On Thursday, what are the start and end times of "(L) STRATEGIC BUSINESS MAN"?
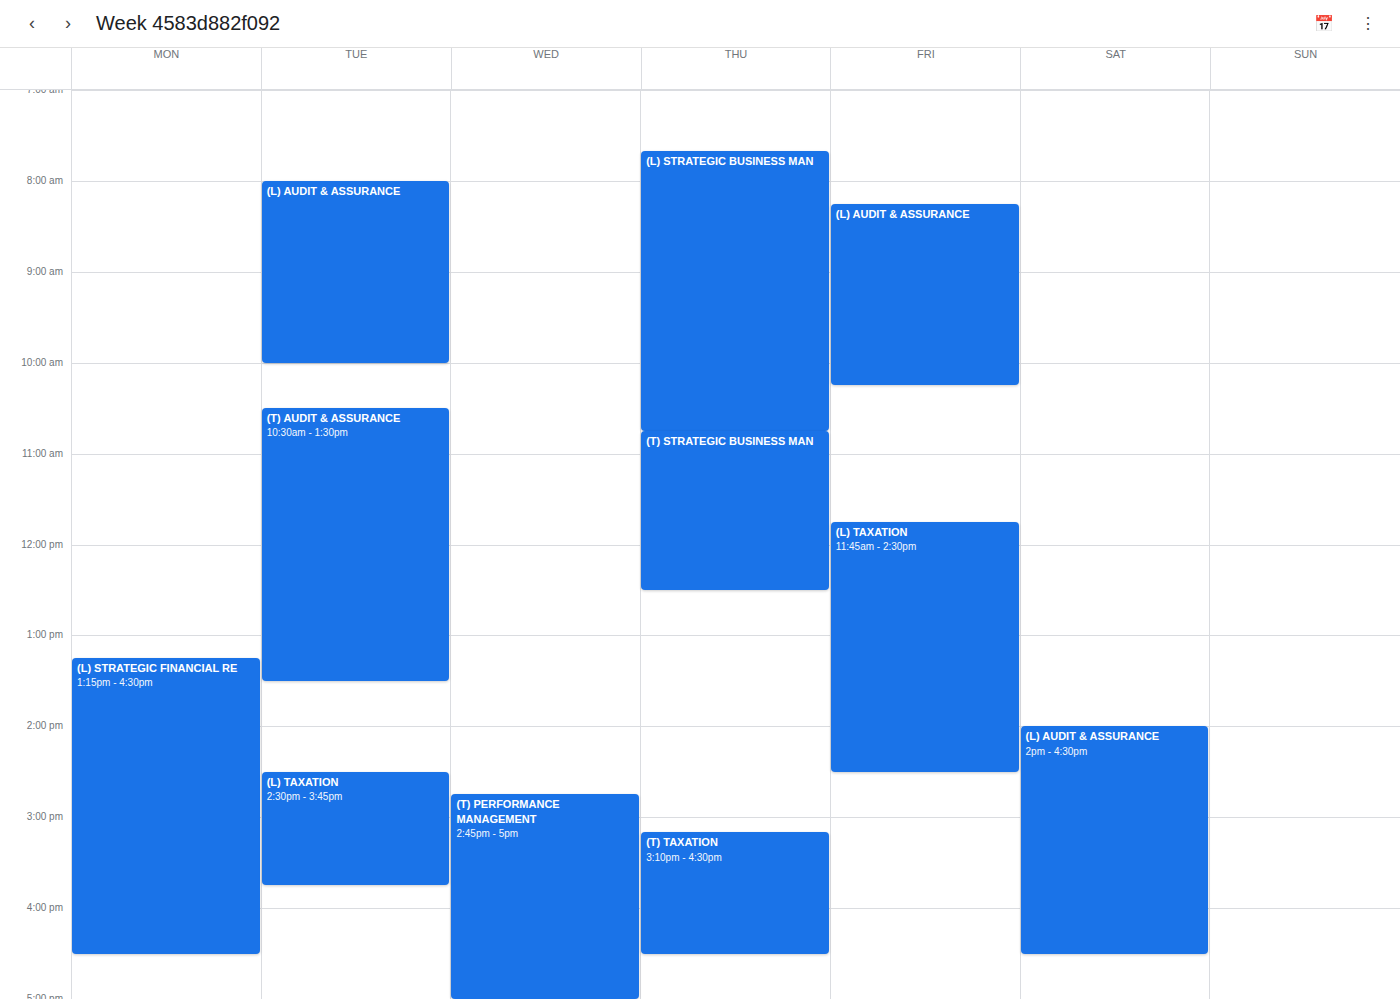
7:40 AM to 10:45 AM